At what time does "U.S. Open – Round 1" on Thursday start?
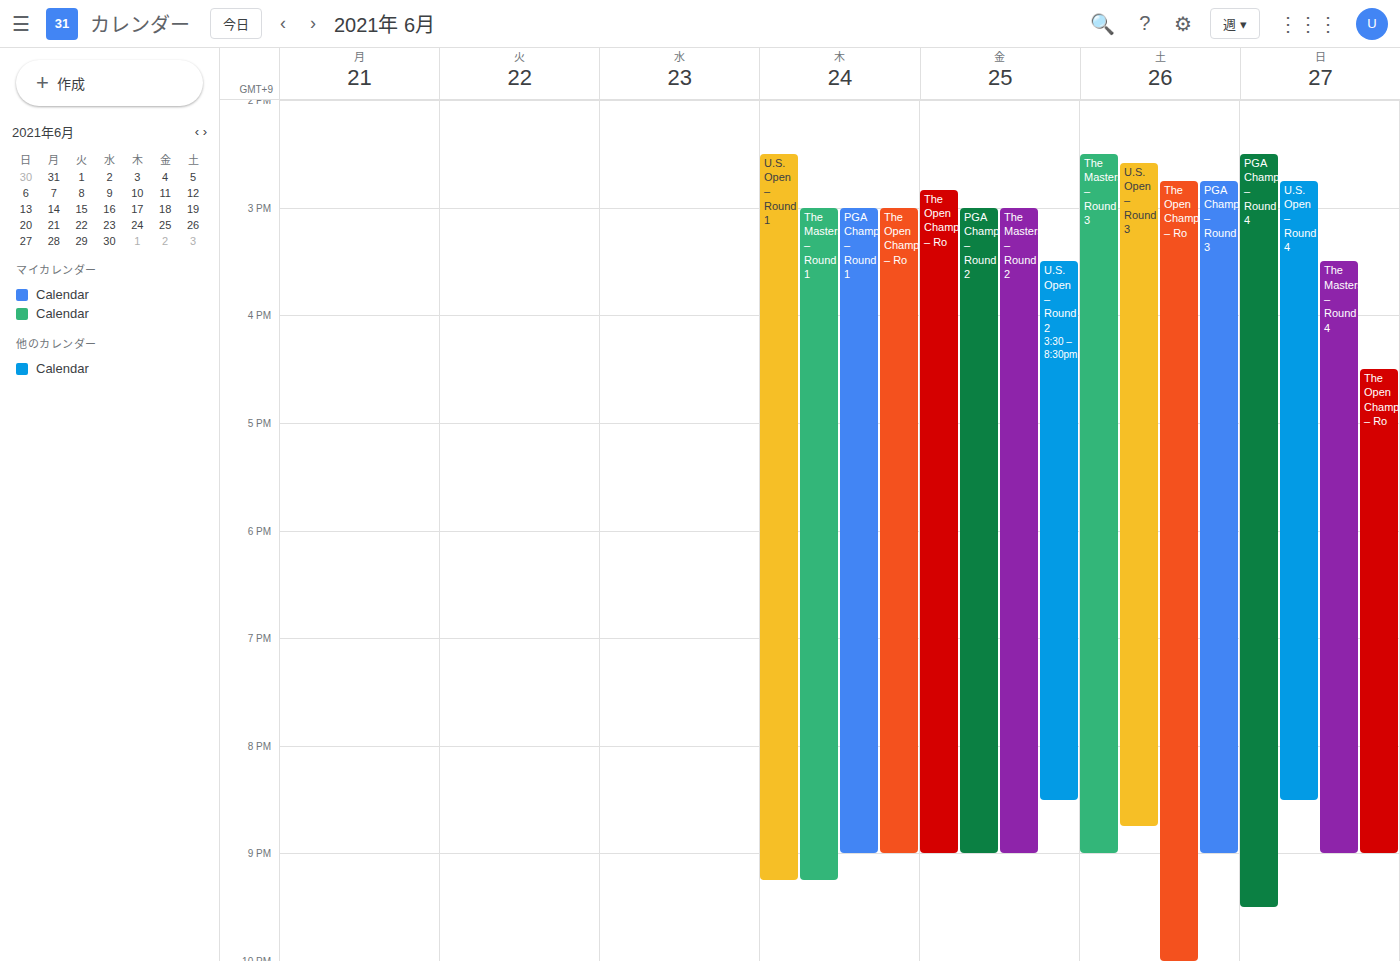
2:30 PM